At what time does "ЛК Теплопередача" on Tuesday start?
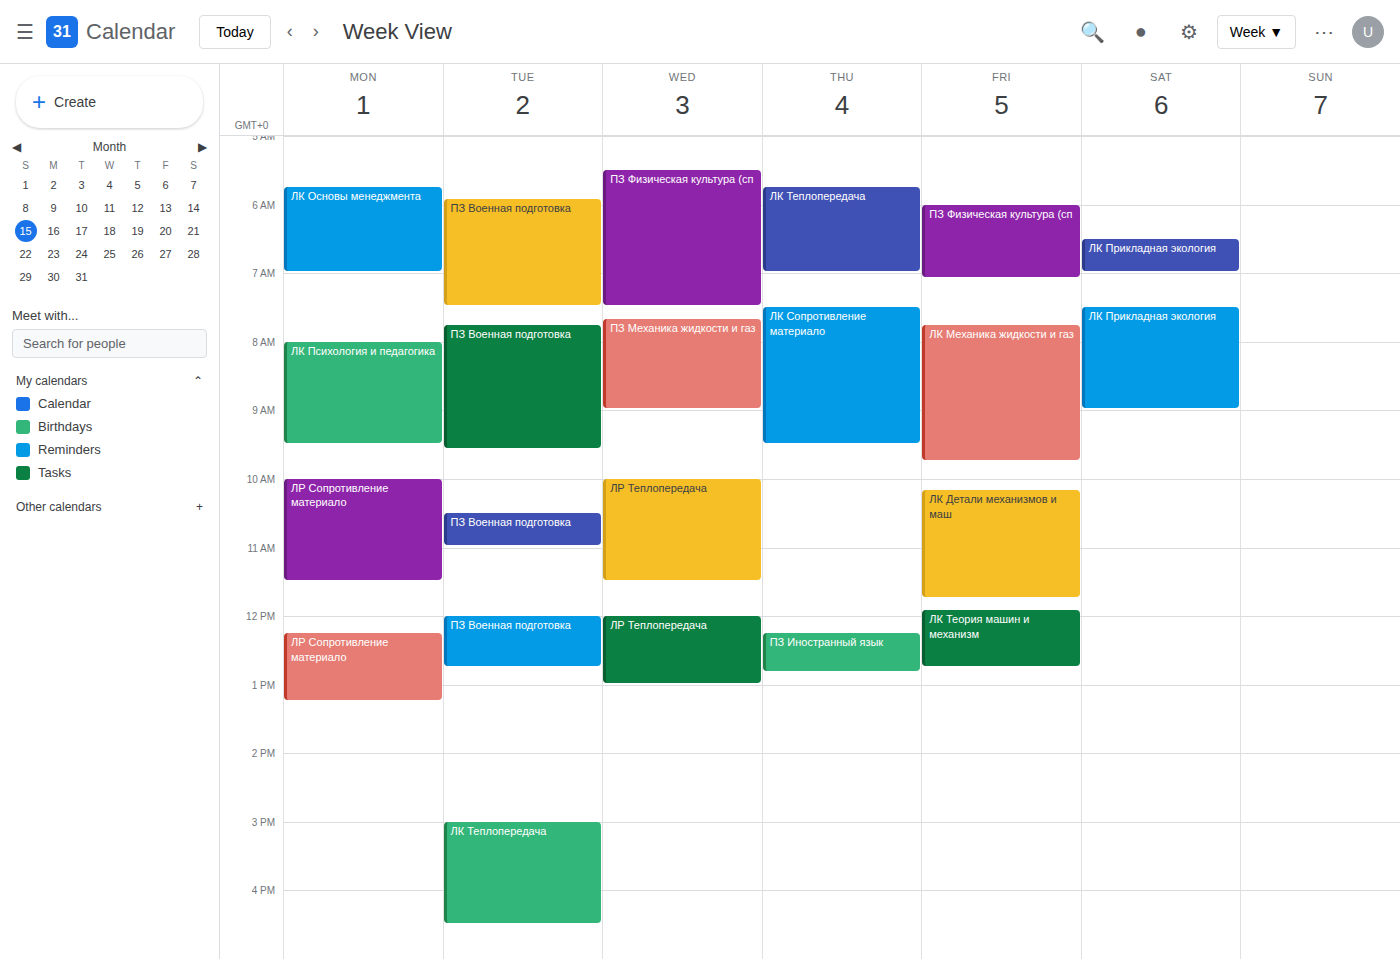
3:00 PM